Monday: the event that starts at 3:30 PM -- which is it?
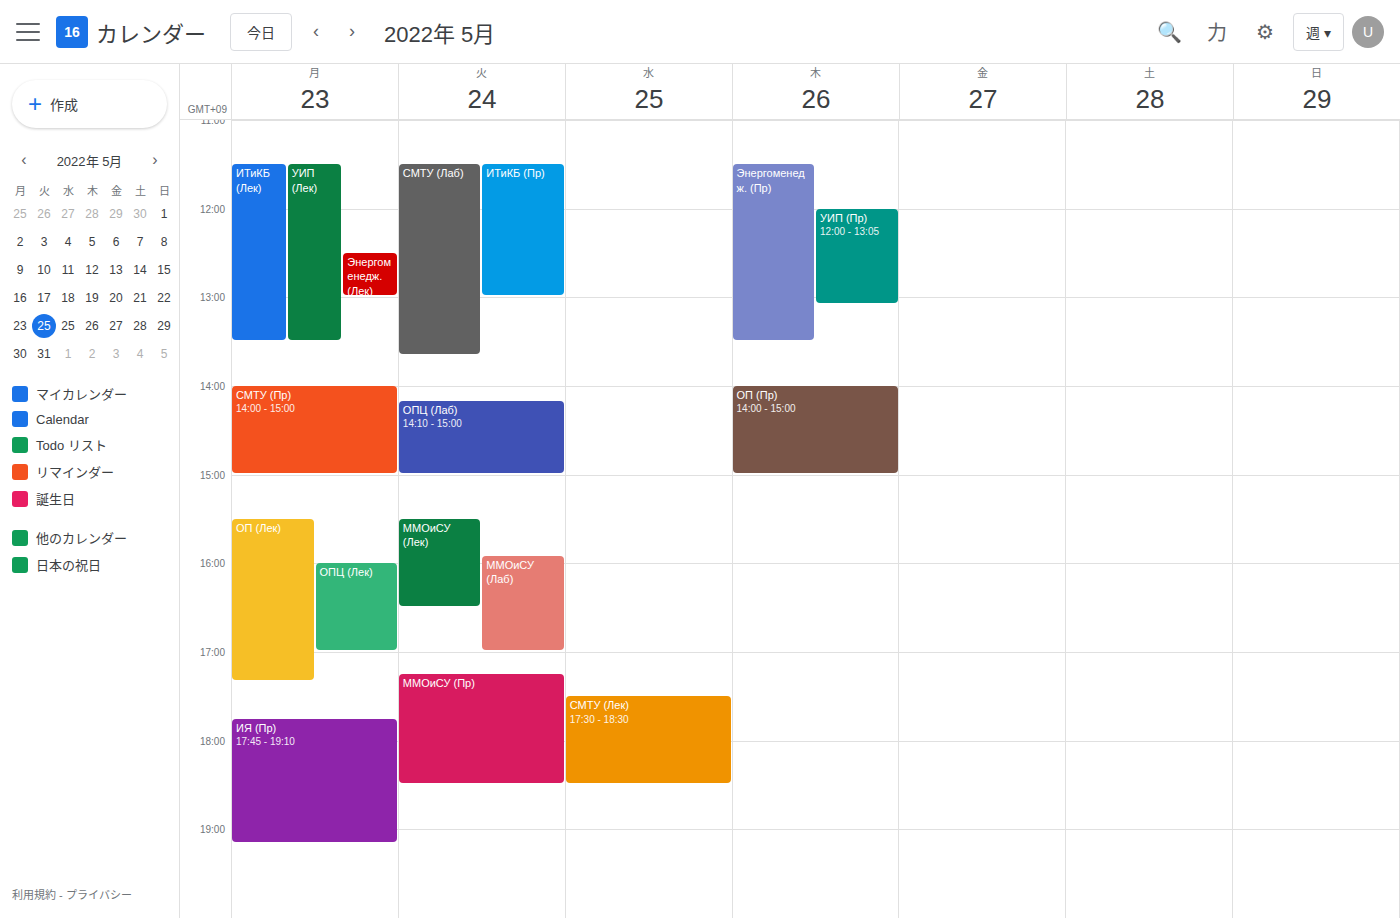
"ОП (Лек)"